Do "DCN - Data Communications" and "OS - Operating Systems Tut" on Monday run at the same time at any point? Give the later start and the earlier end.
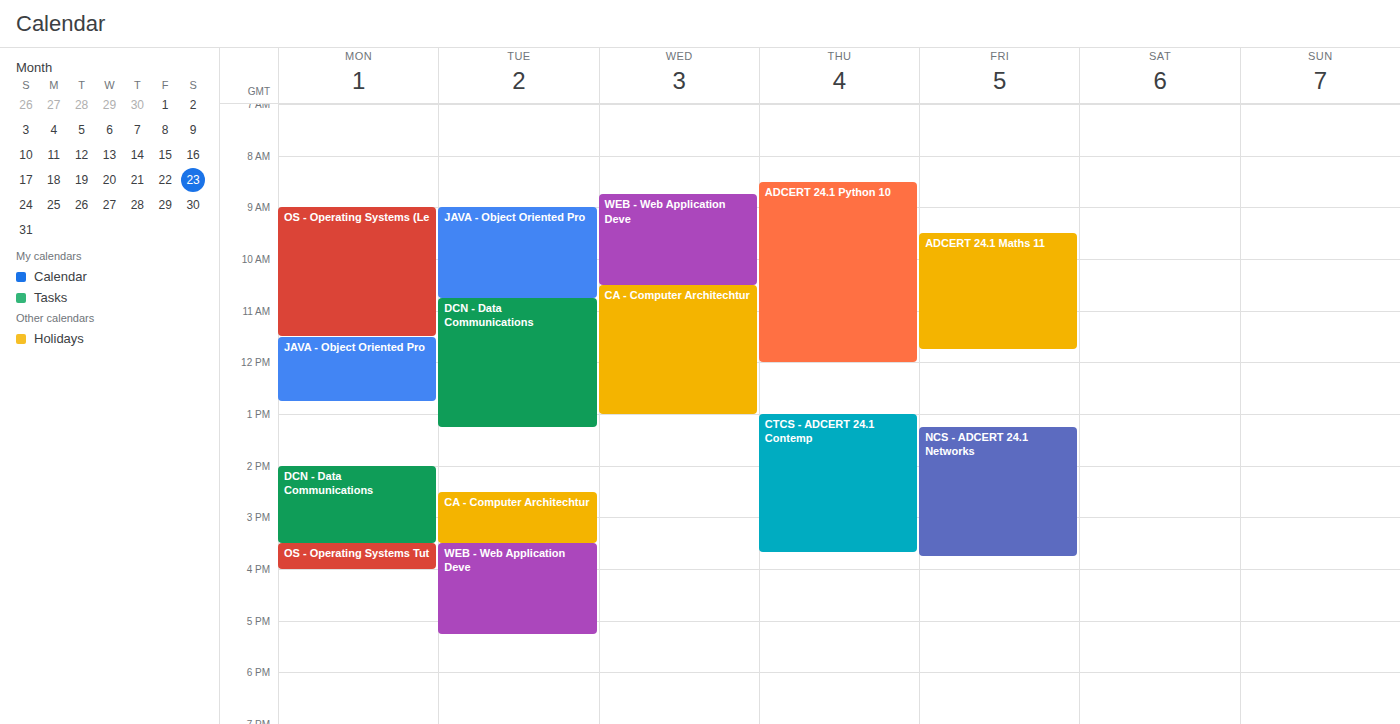
"DCN - Data Communications" ends at 3:30 PM, exactly when "OS - Operating Systems Tut" starts -- they touch but do not overlap.